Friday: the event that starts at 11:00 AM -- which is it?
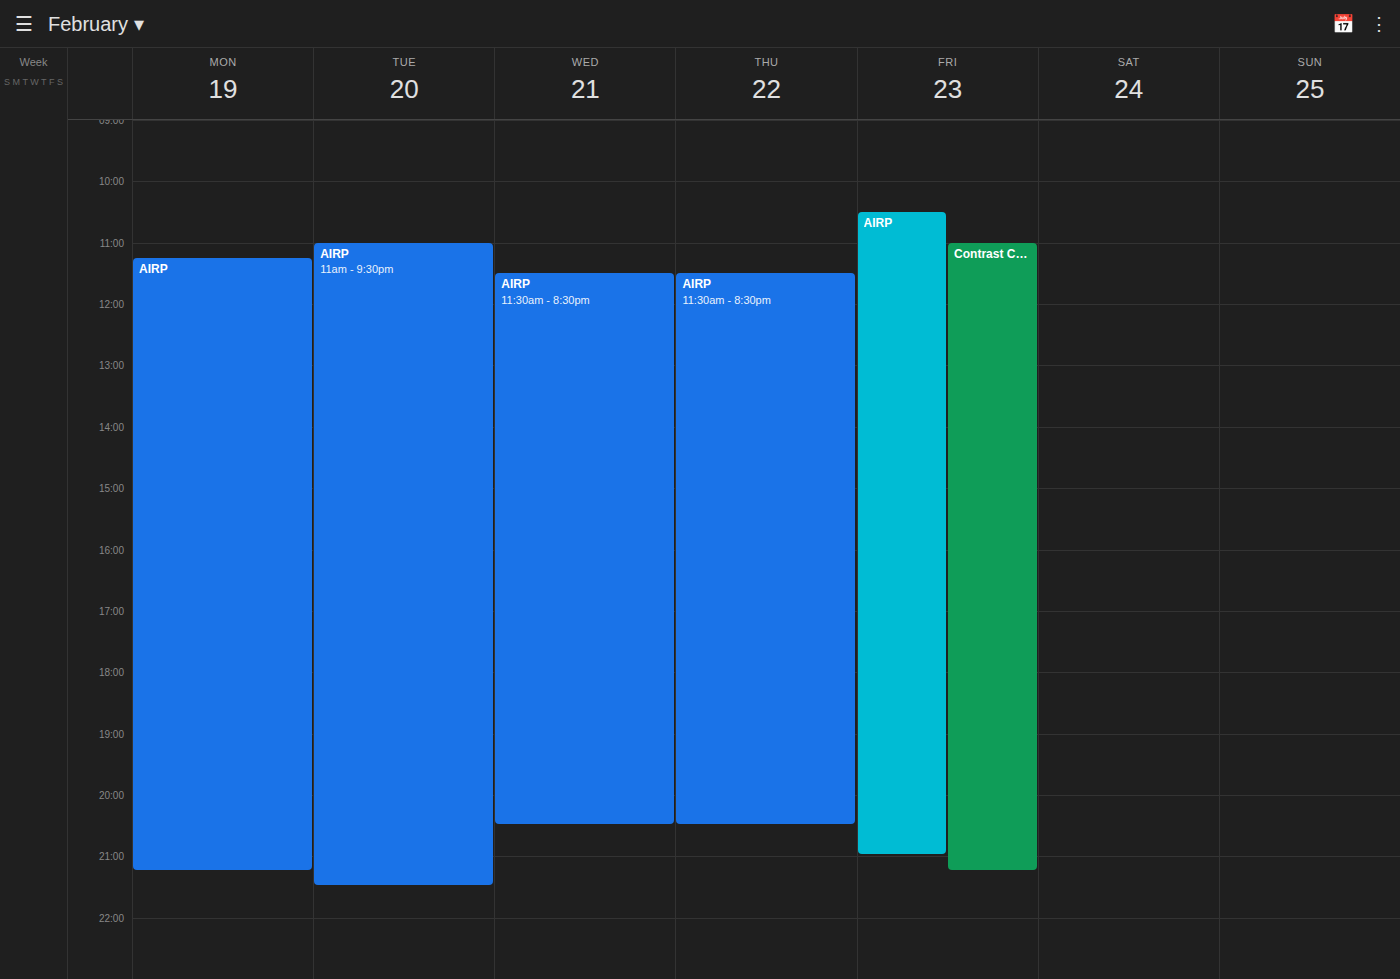
"Contrast Coverage"